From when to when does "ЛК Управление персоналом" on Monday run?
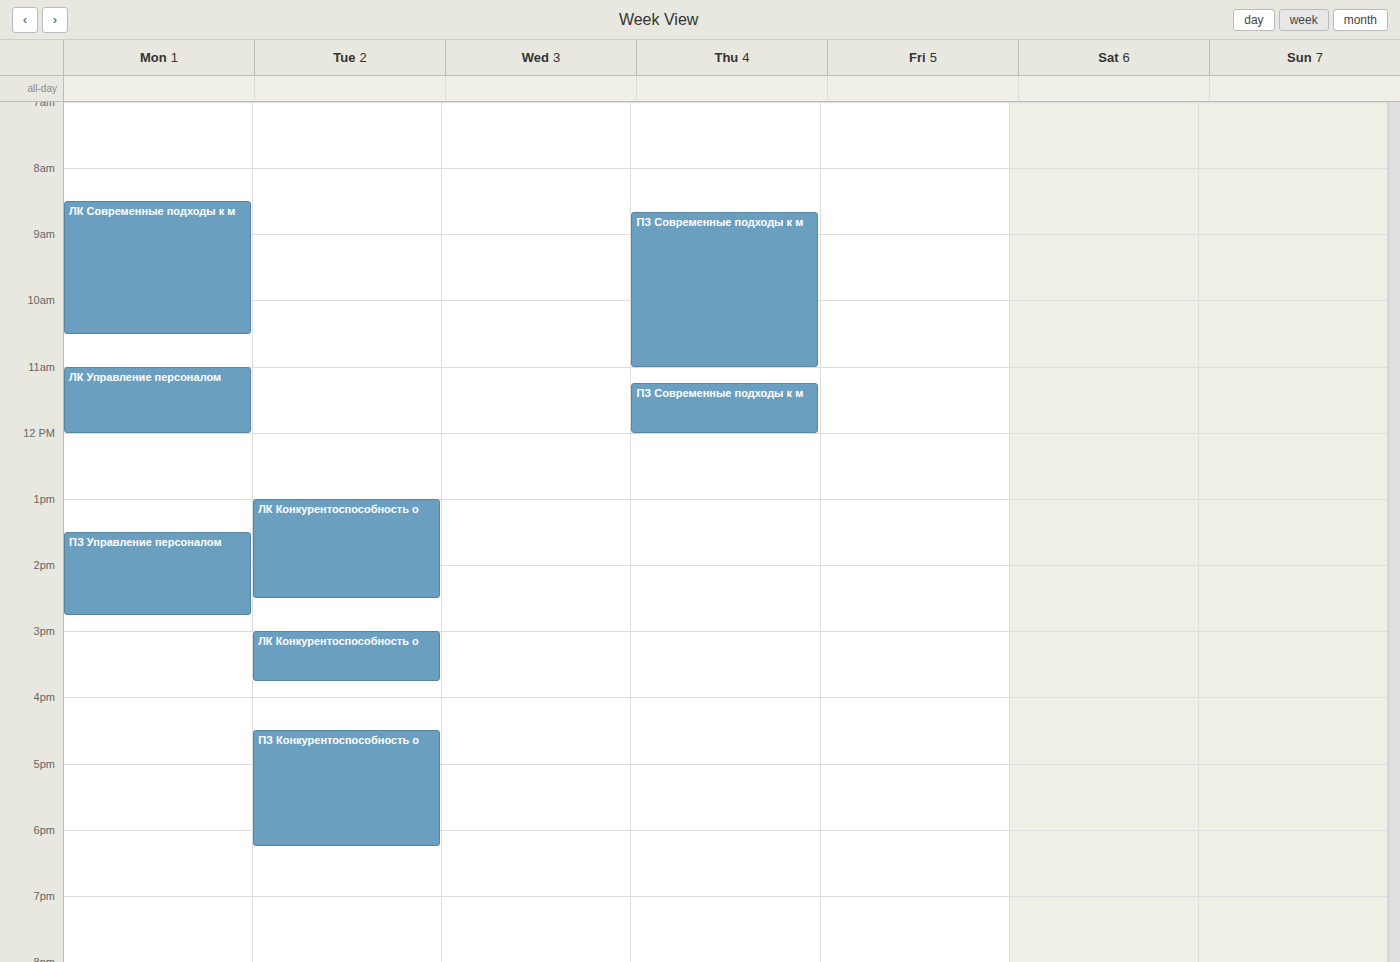
11:00 to 12:00